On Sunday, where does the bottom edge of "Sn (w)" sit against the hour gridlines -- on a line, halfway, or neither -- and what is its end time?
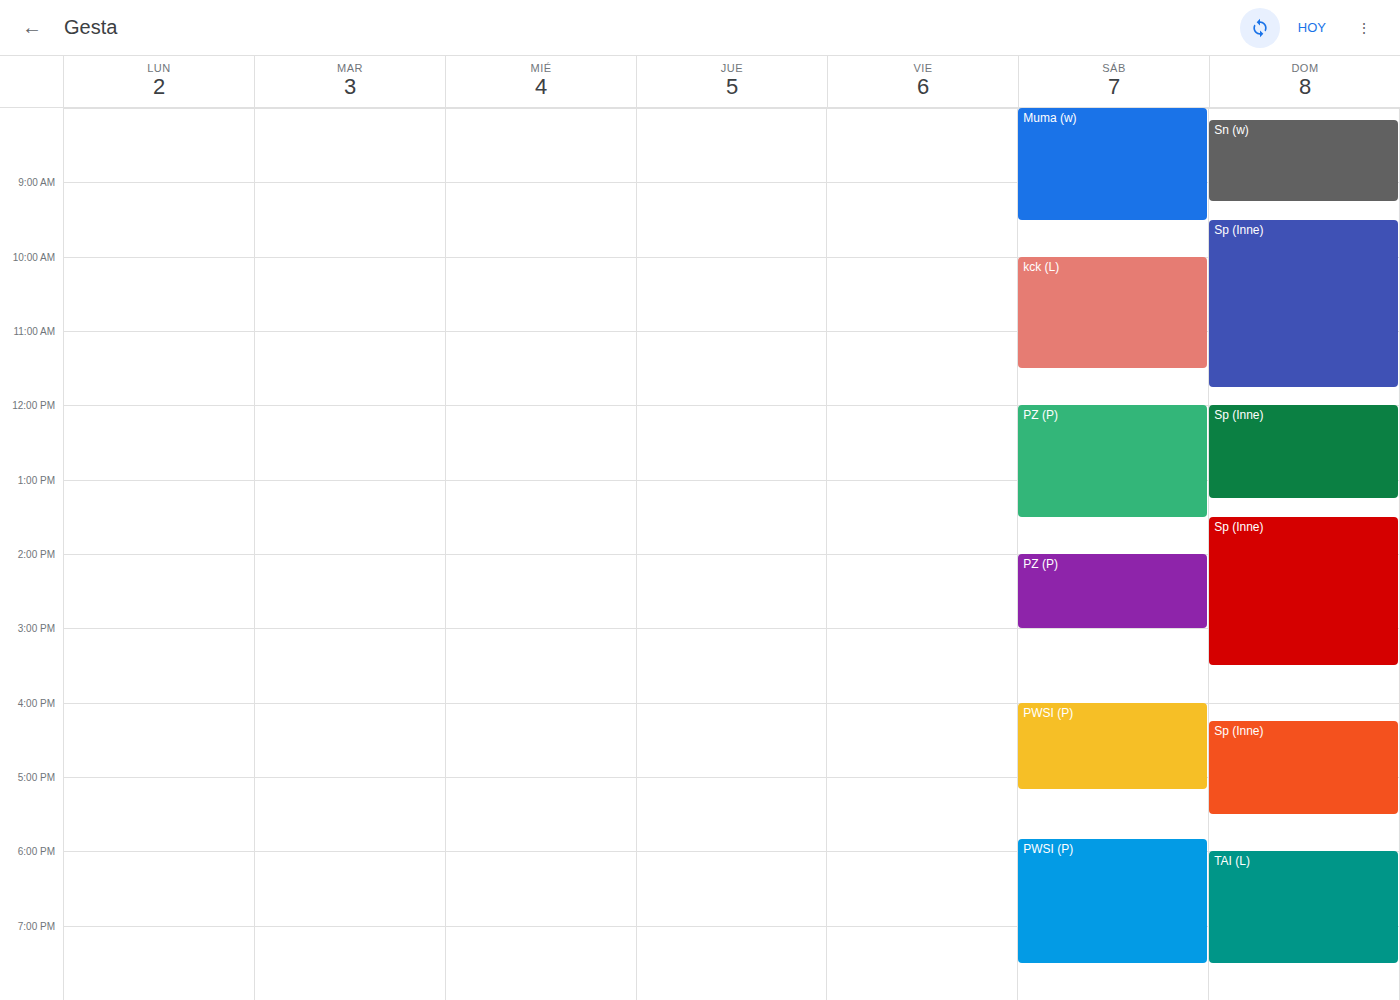
09:15 -- neither: a quarter of the way from the 09:00 line to the 10:00 line.